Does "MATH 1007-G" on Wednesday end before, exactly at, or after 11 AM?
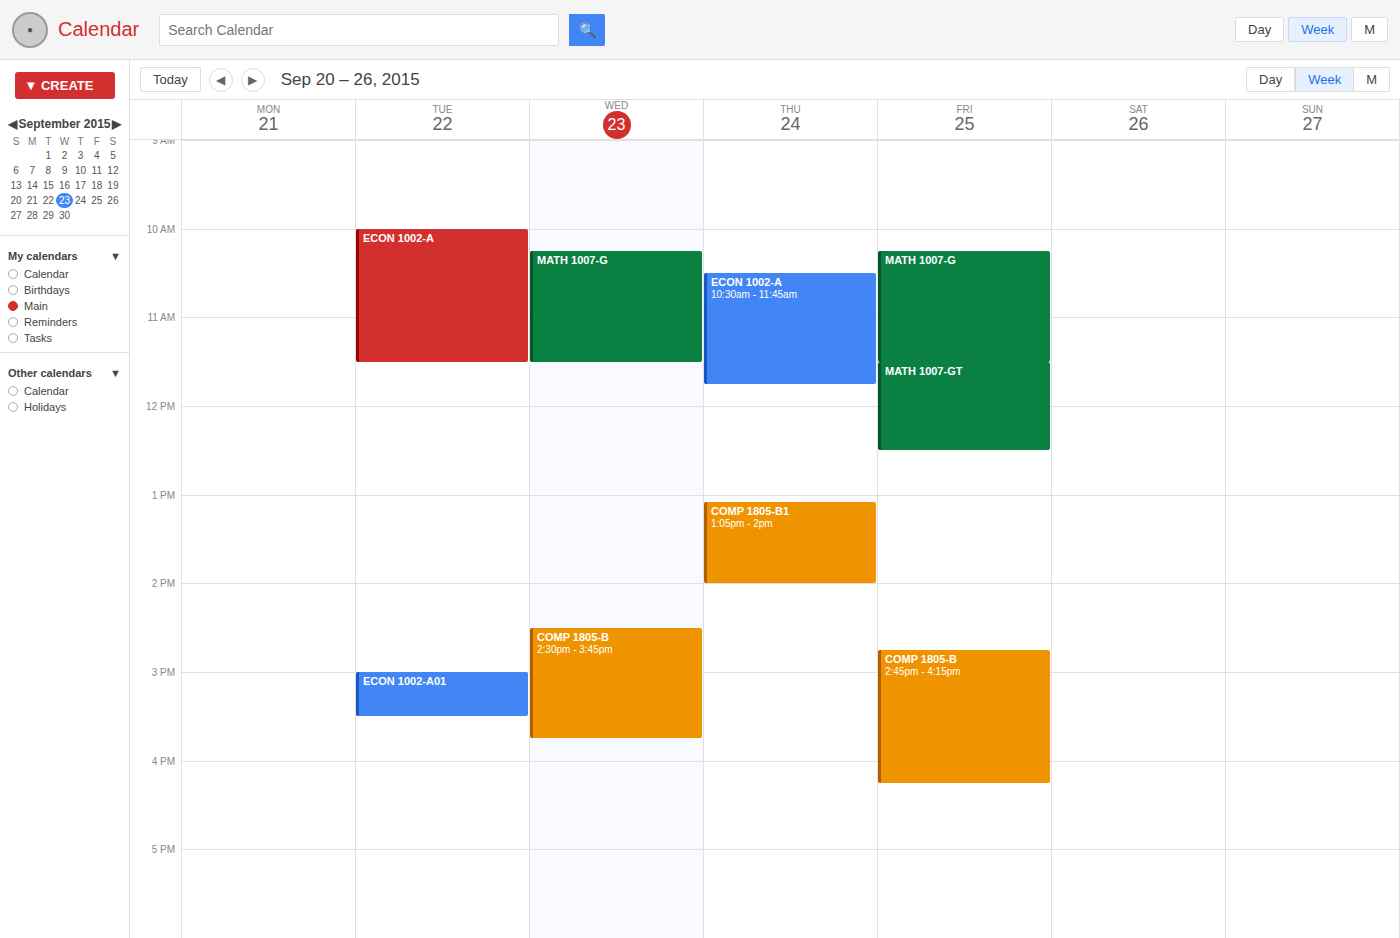
11:30 AM -- after 11 AM, 30 minutes below the 11 AM line.